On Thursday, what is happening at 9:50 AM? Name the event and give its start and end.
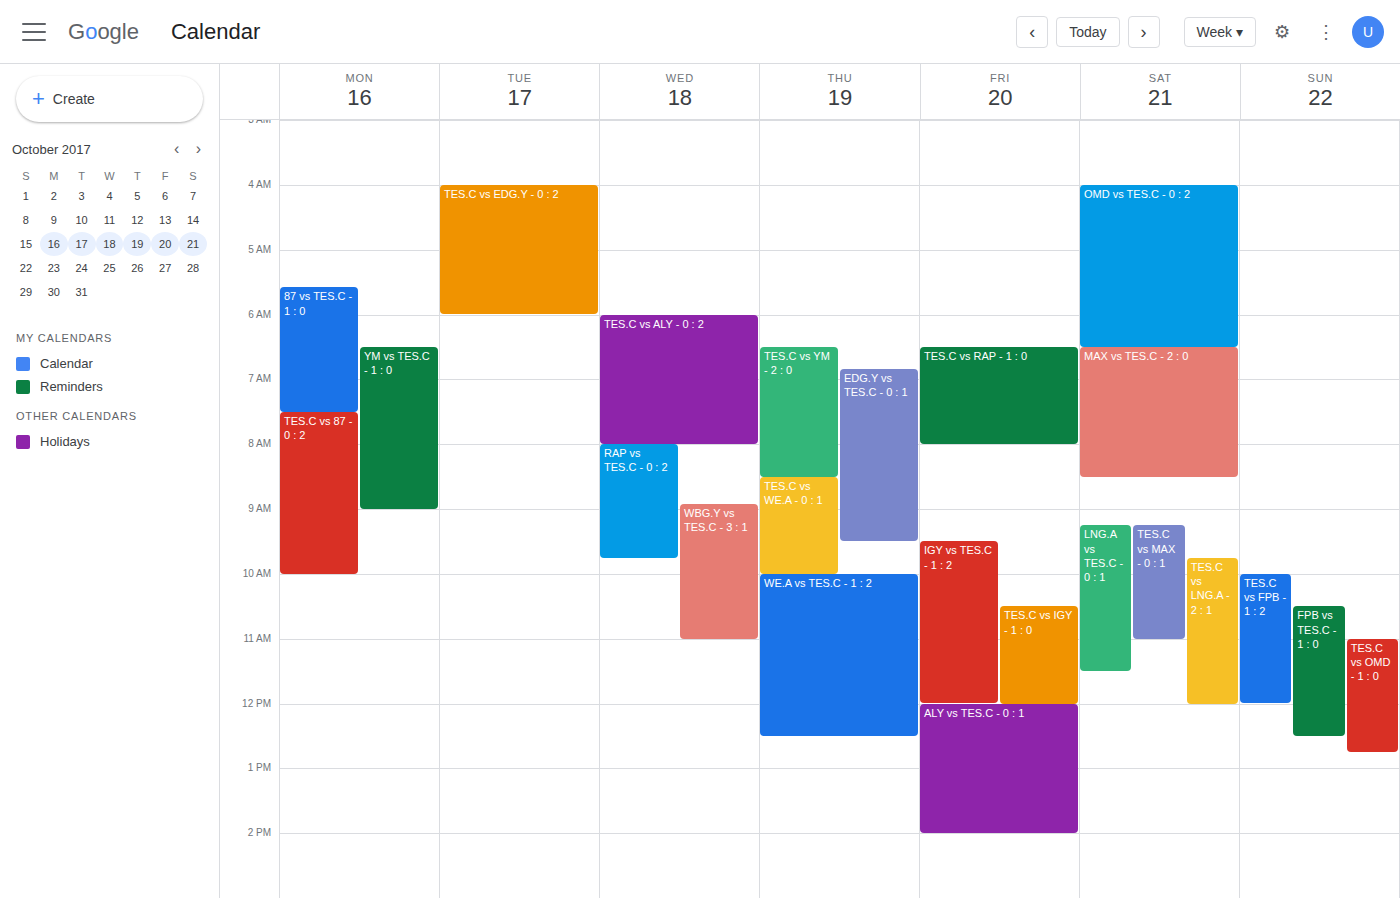
"TES.C vs WE.A - 0 : 1", 8:30 AM to 10:00 AM